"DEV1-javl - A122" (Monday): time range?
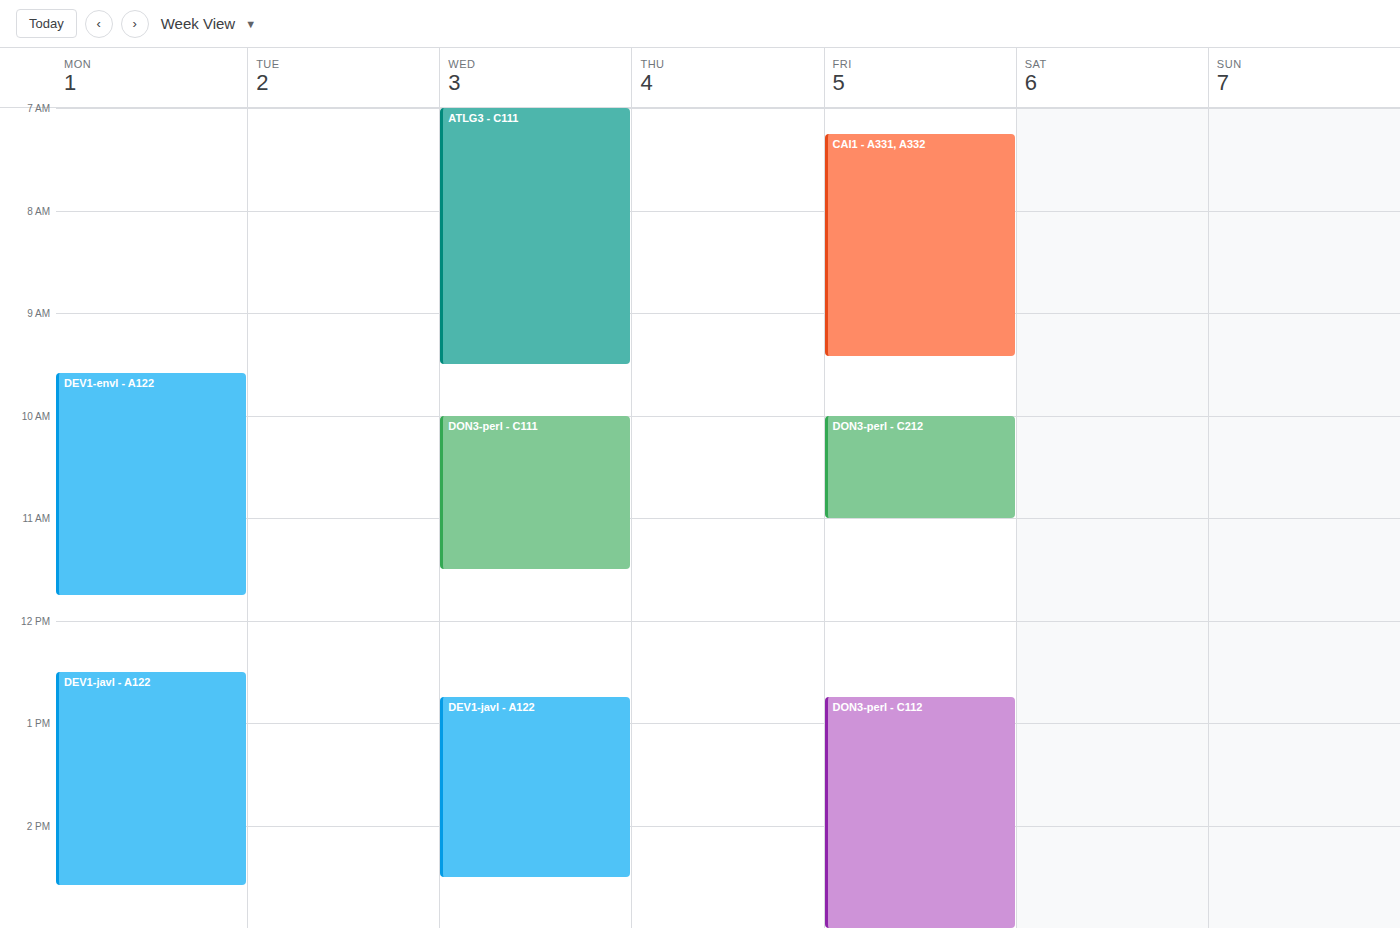
12:30 PM to 2:35 PM